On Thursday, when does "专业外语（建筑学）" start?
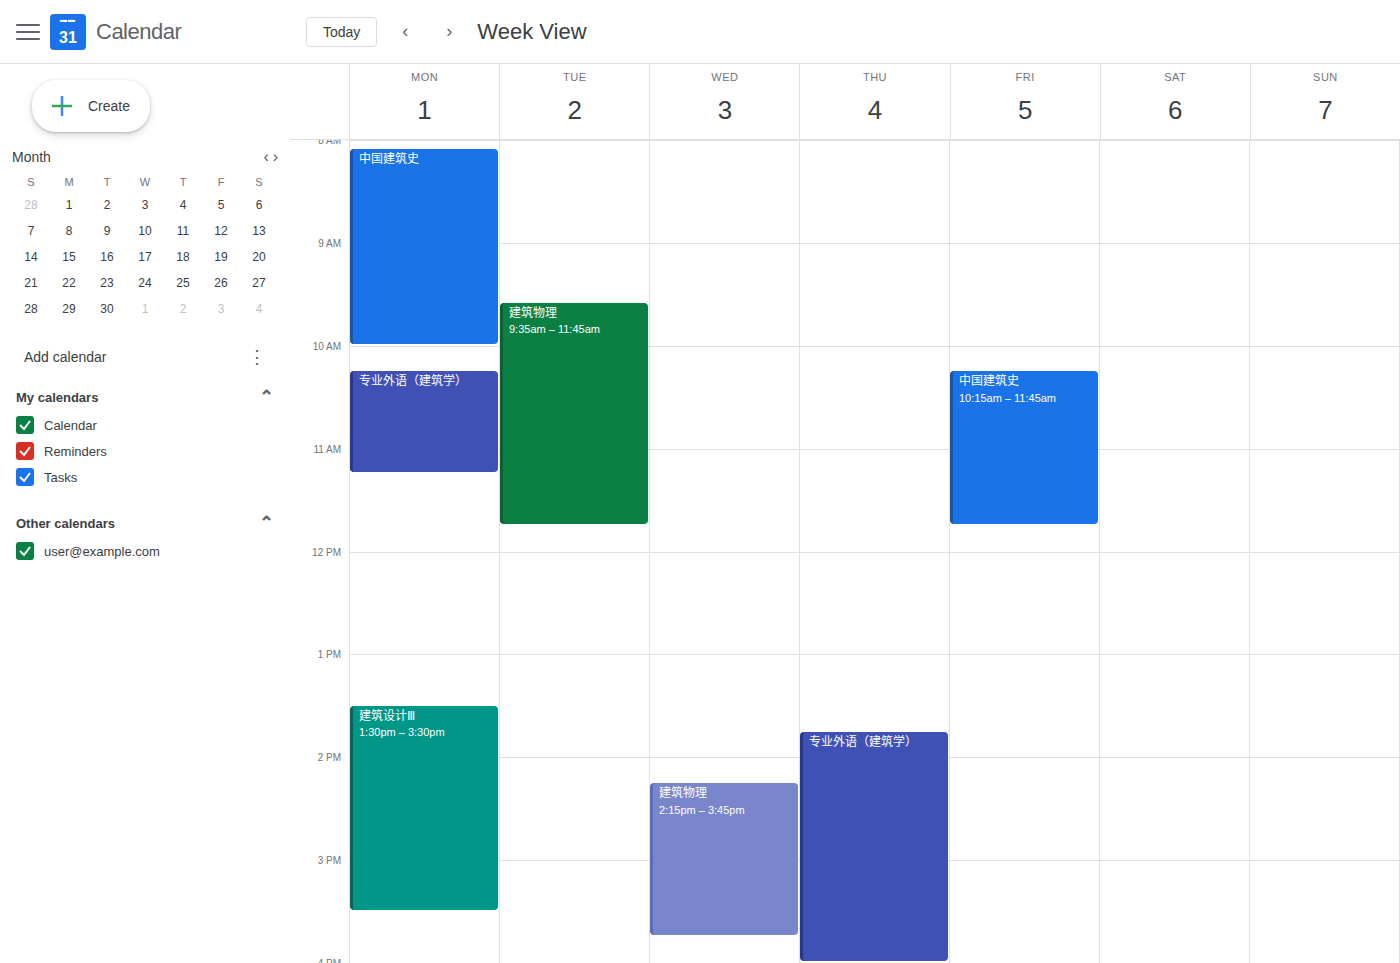
1:45 PM